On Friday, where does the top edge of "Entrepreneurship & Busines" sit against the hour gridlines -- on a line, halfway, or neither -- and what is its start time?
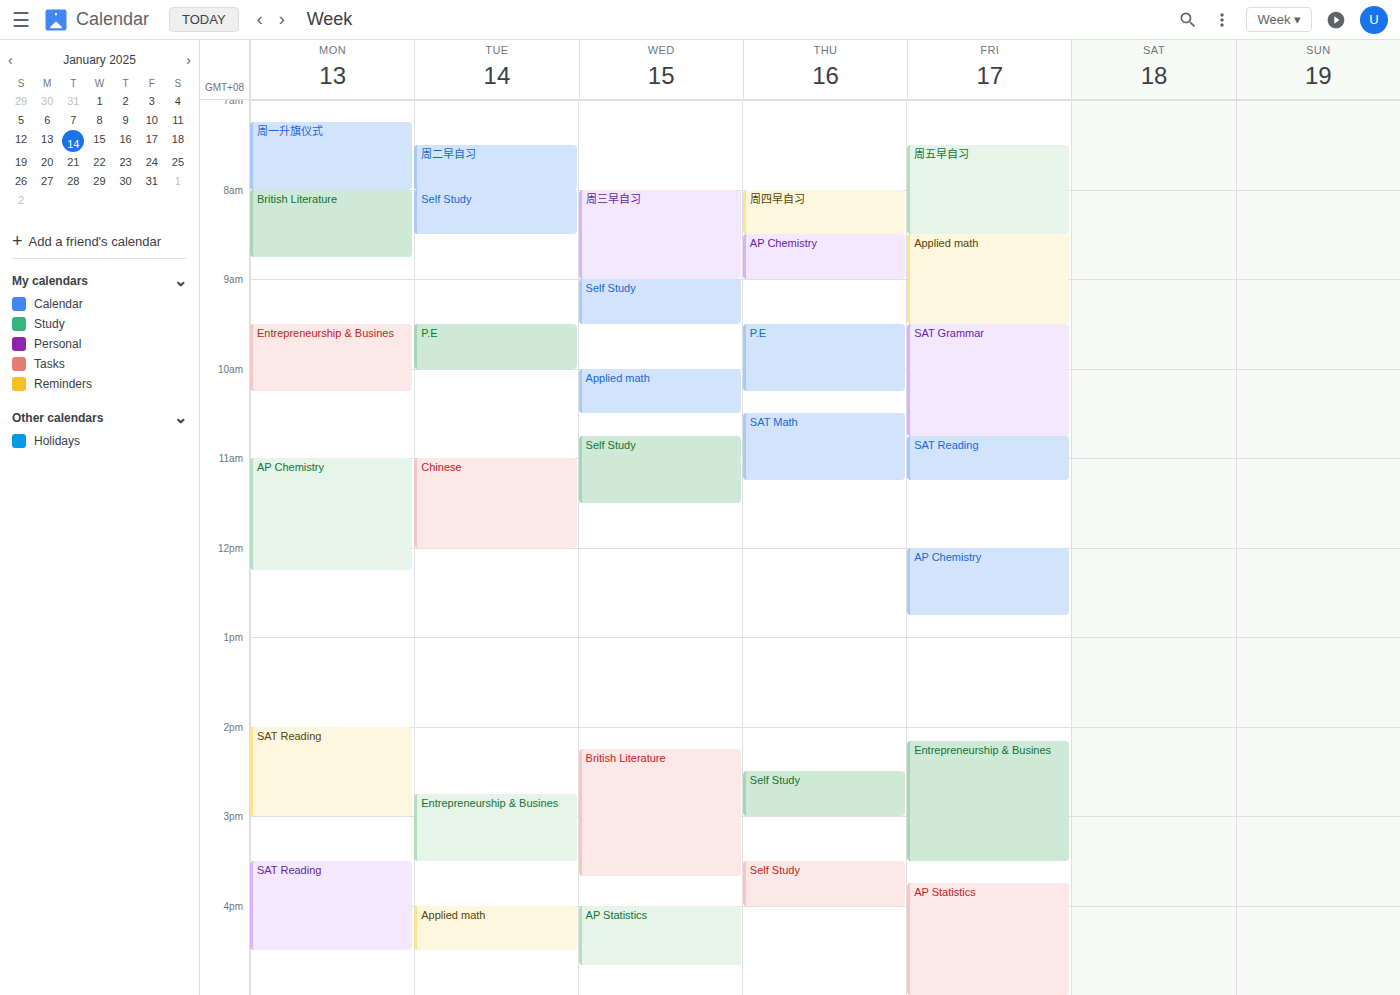
2:10 PM -- neither: 10 minutes below the 2 PM line and 50 minutes above the 3 PM line.